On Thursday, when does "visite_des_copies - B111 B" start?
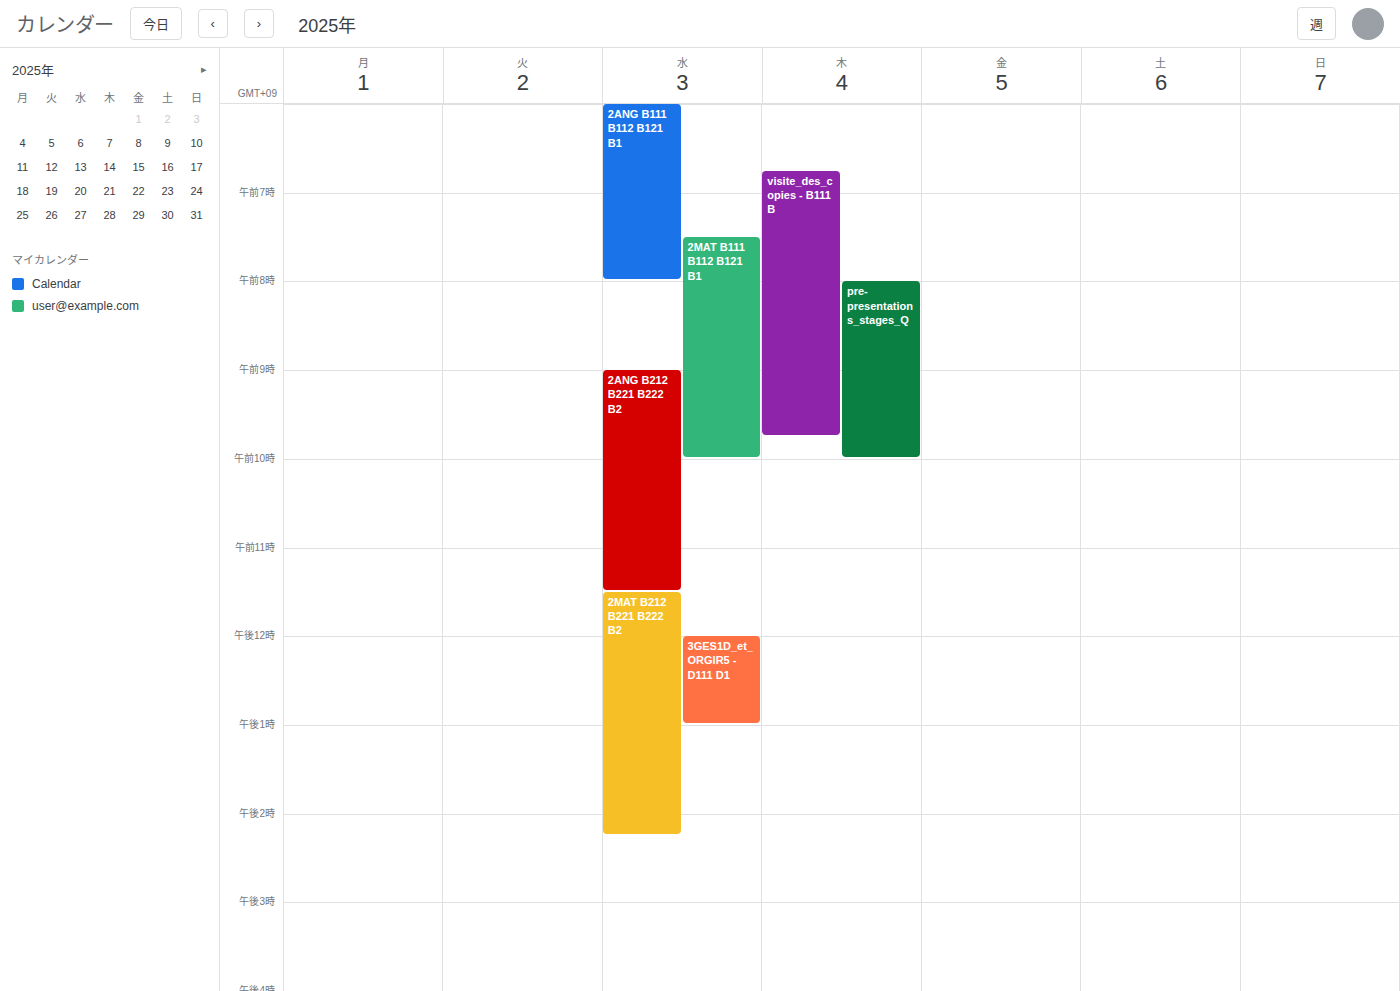
06:45